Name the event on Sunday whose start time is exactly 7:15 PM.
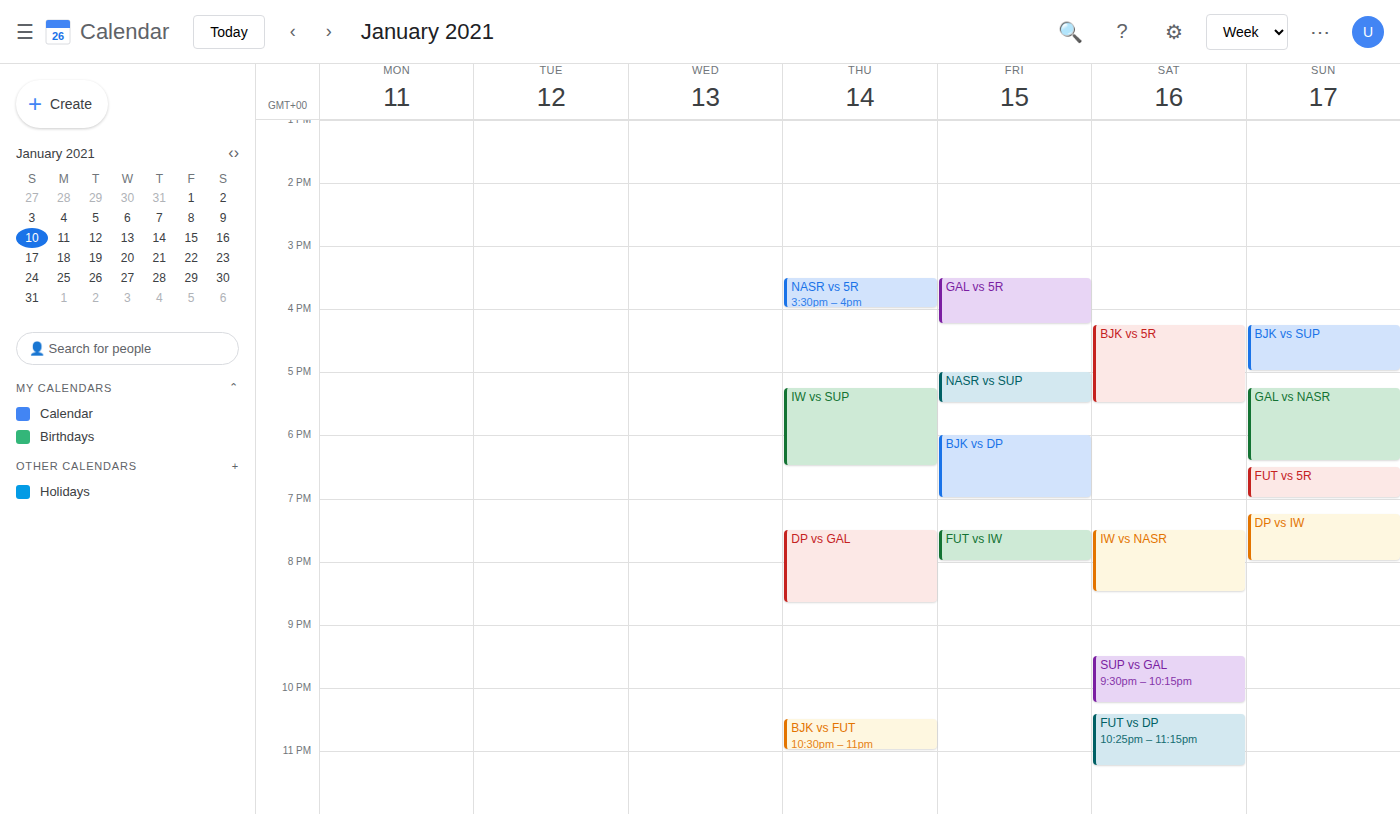
"DP vs IW"